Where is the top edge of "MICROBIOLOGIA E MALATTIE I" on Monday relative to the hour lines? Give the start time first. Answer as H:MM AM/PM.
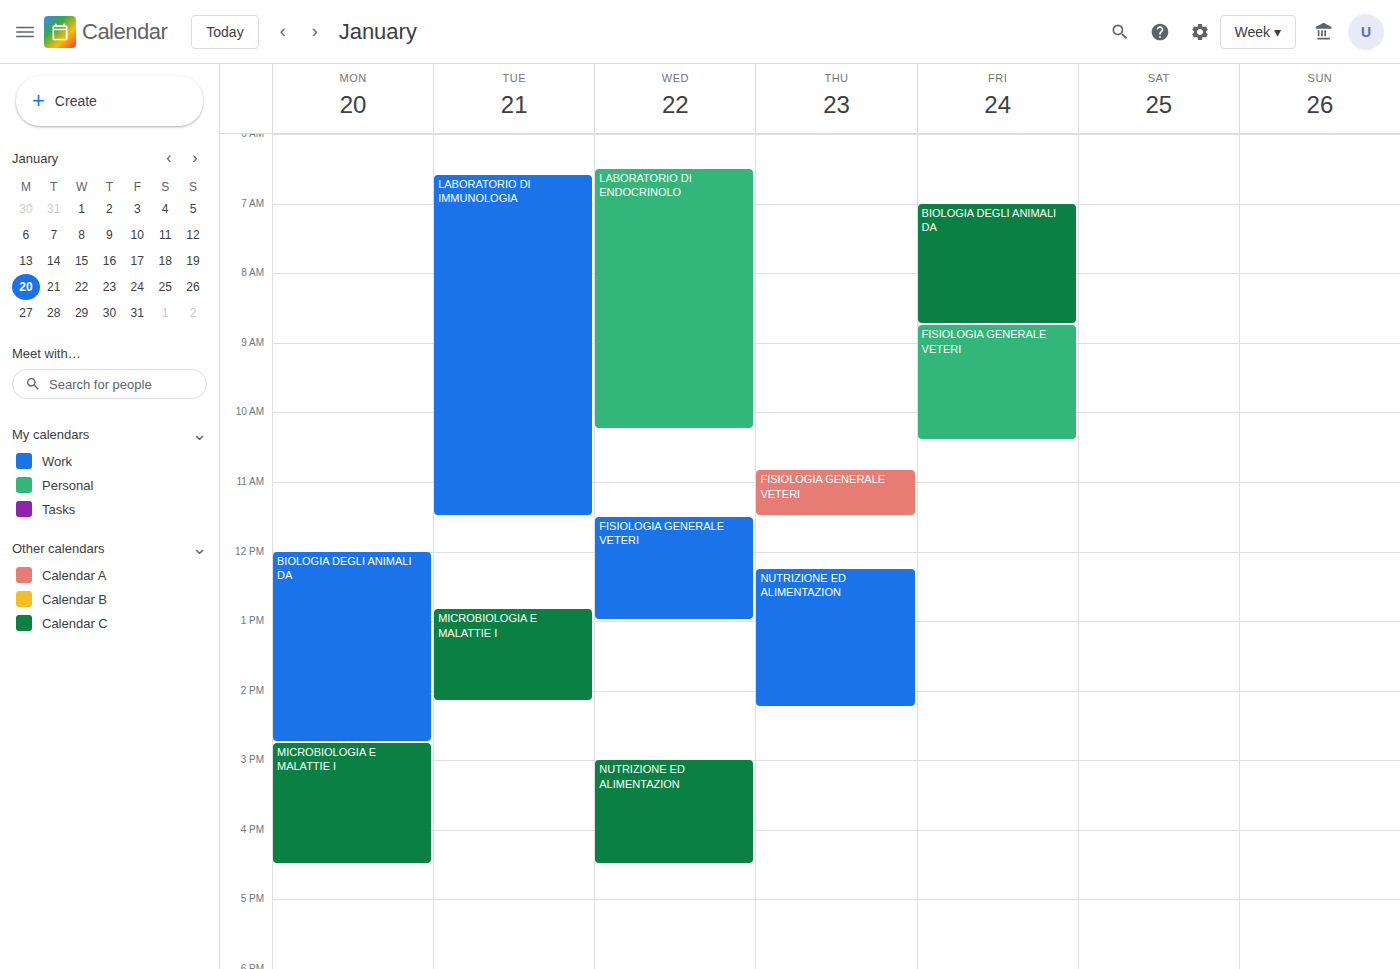
2:45 PM -- neither: three quarters of the way from the 2 PM line to the 3 PM line.